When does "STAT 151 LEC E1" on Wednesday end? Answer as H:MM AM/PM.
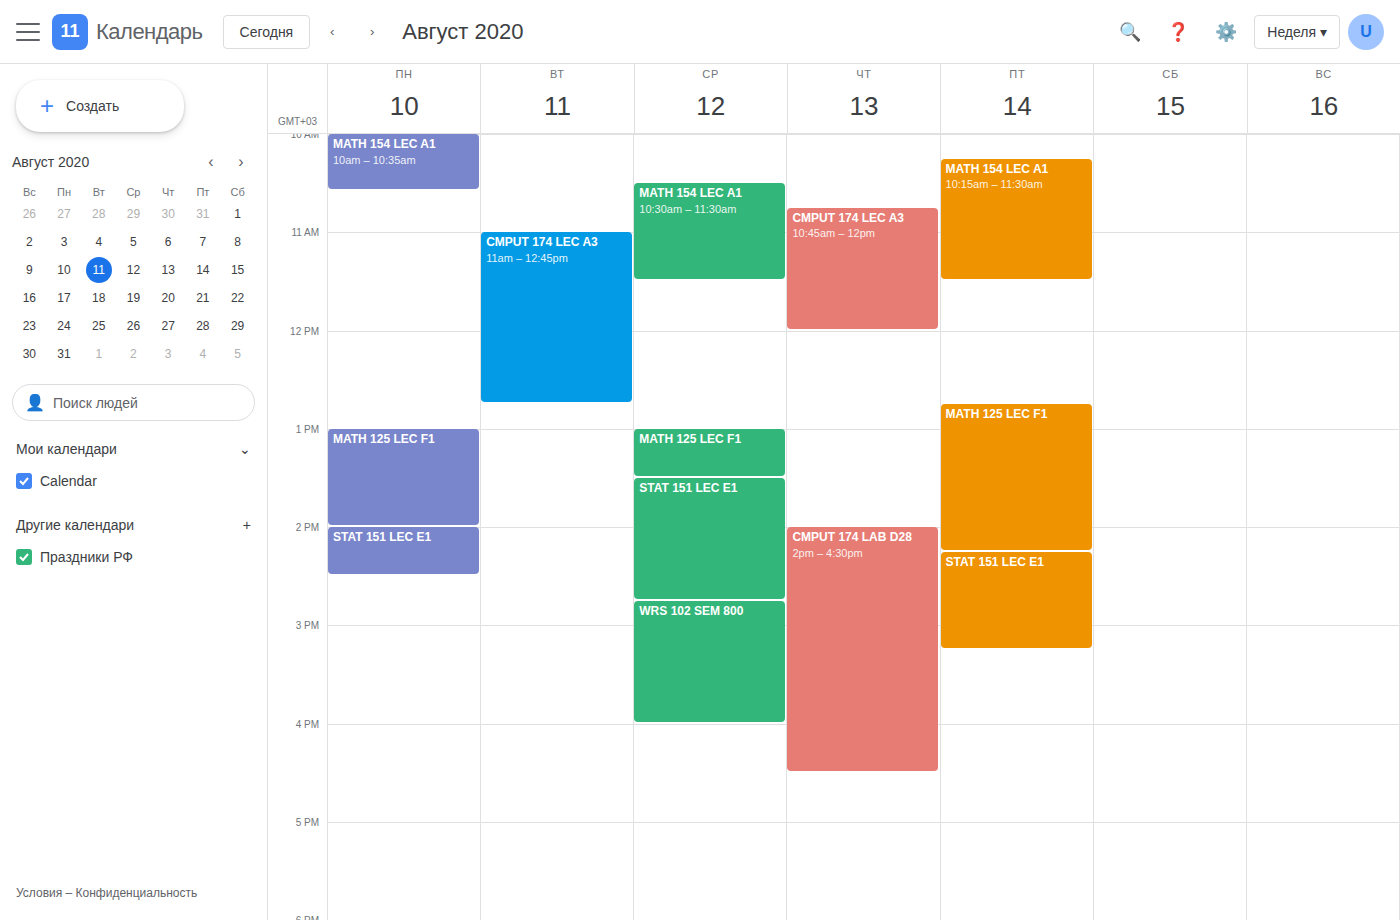
2:45 PM